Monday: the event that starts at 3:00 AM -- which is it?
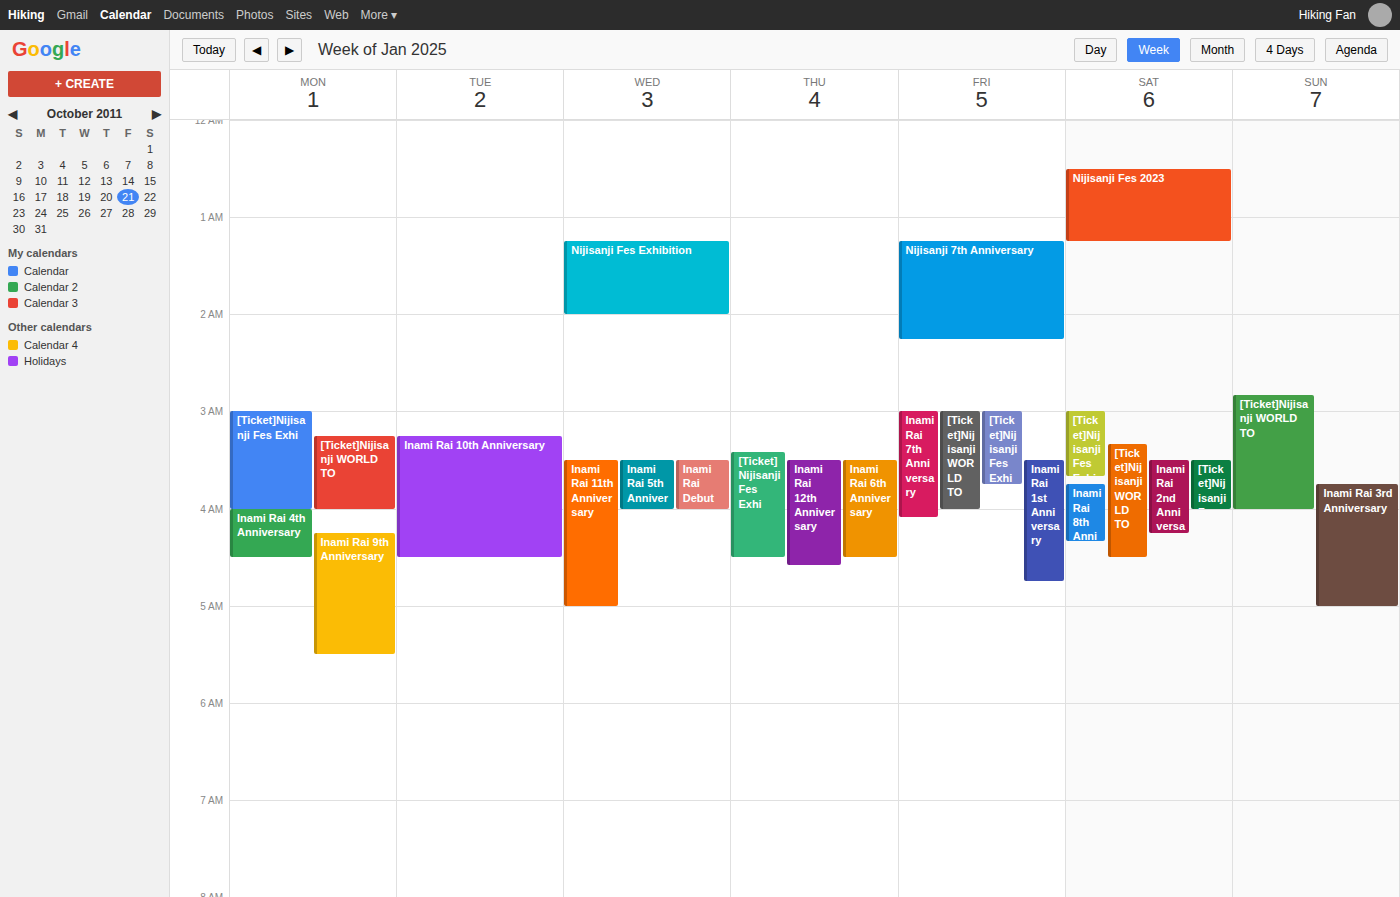
"[Ticket]Nijisanji Fes Exhi"